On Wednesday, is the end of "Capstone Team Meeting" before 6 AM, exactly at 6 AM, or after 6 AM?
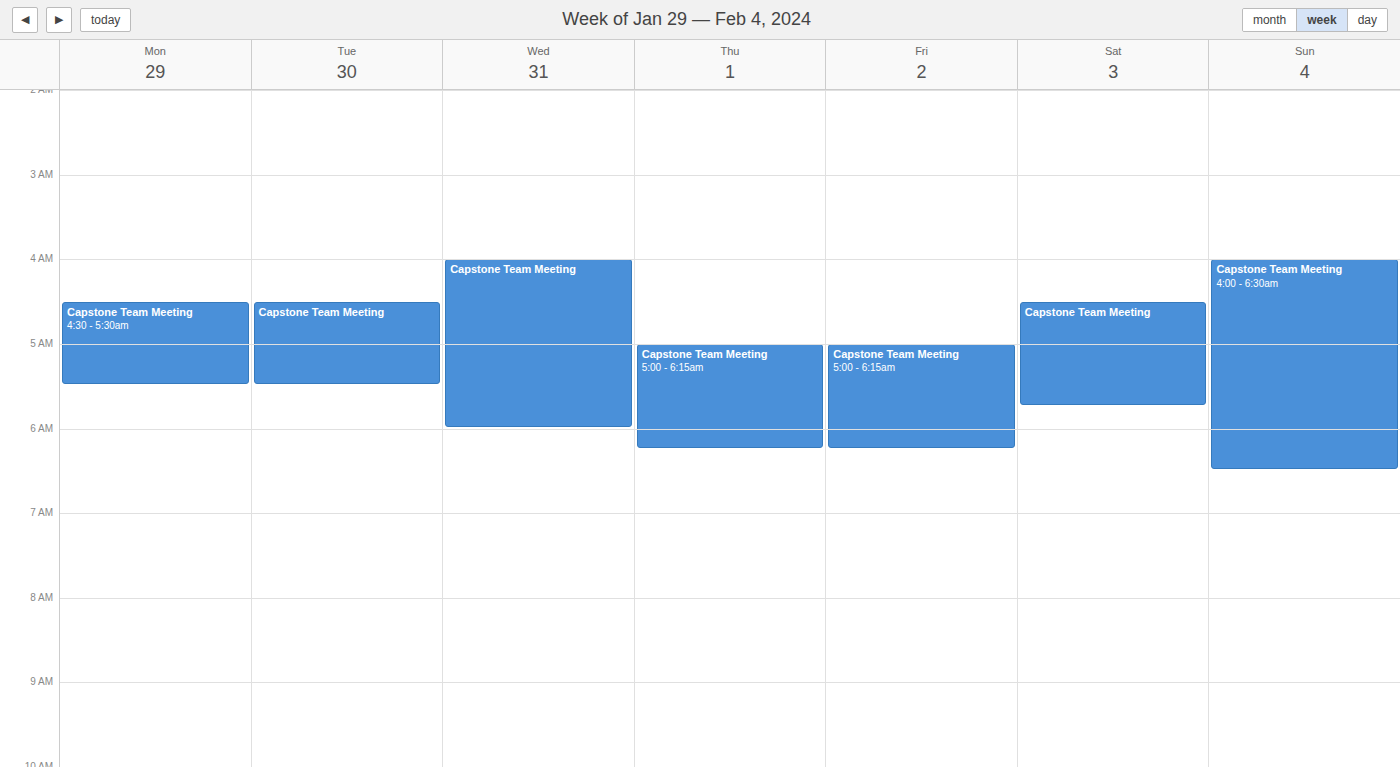
6:00 AM -- exactly at 6 AM, on the 6 AM line.